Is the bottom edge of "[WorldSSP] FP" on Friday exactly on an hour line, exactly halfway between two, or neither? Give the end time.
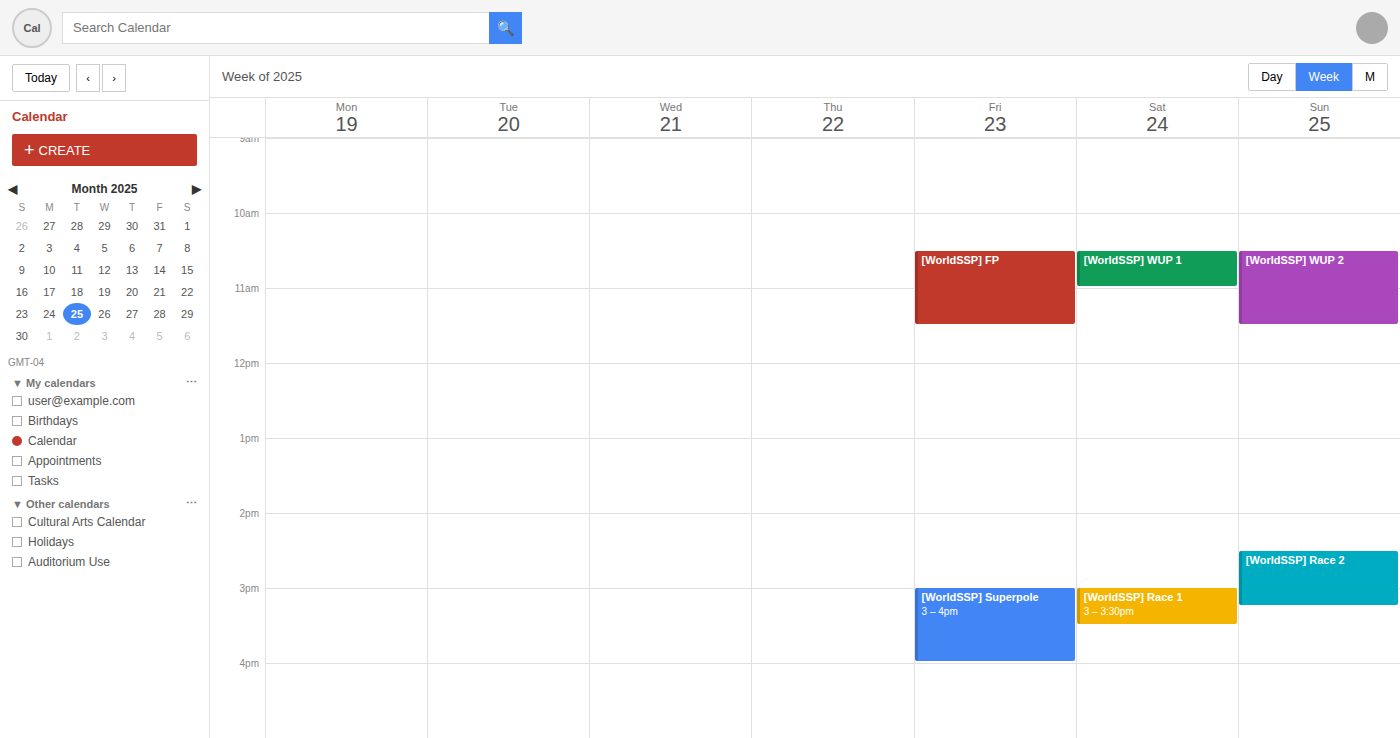
11:30 AM -- halfway between the 11 AM and 12 PM lines.